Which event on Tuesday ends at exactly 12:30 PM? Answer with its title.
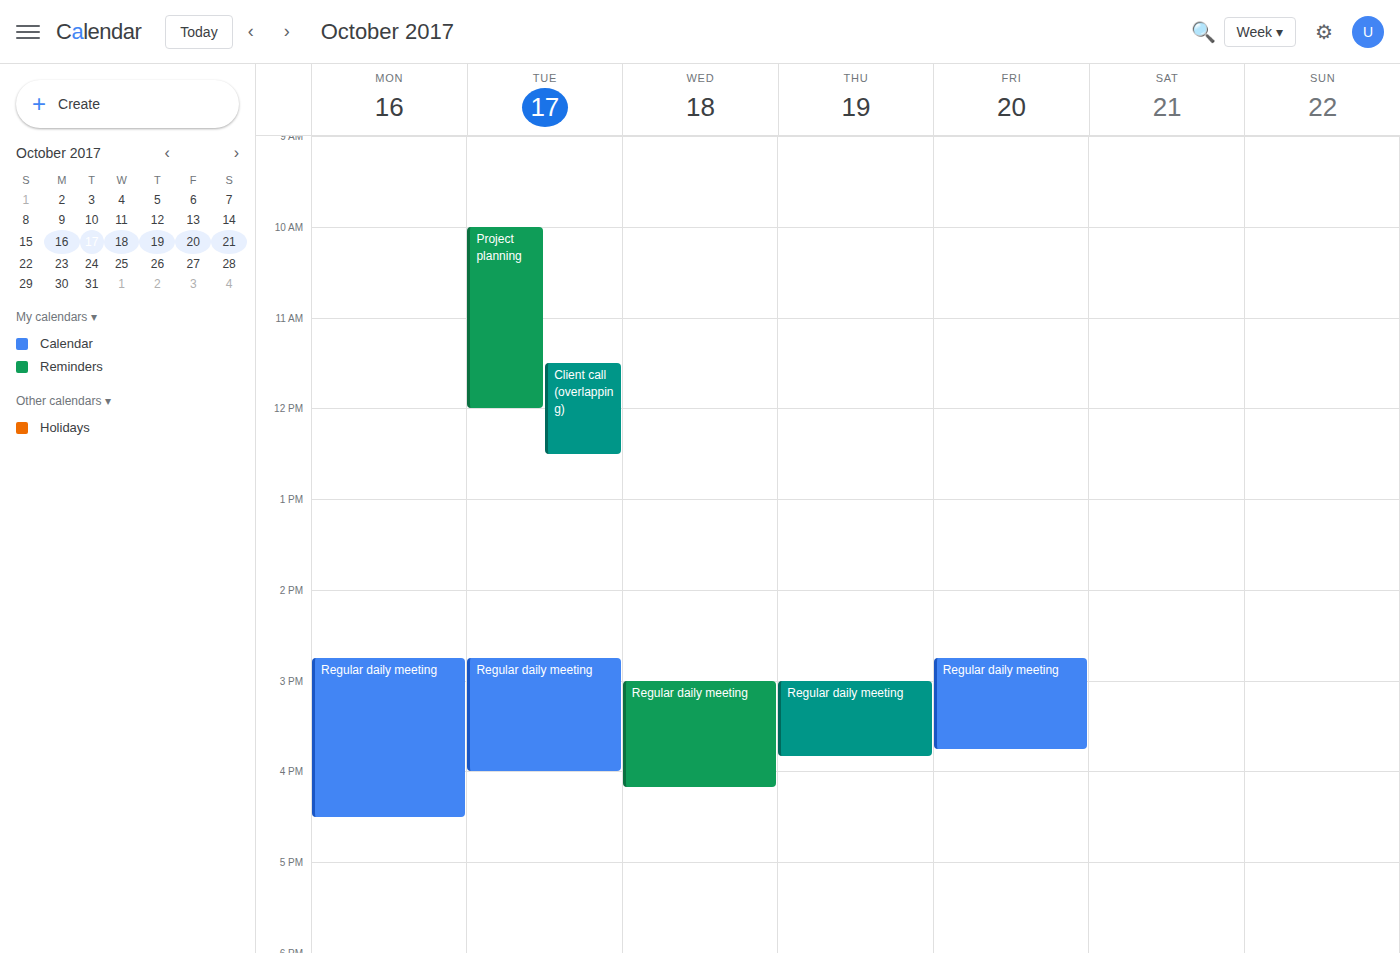
"Client call (overlapping)"